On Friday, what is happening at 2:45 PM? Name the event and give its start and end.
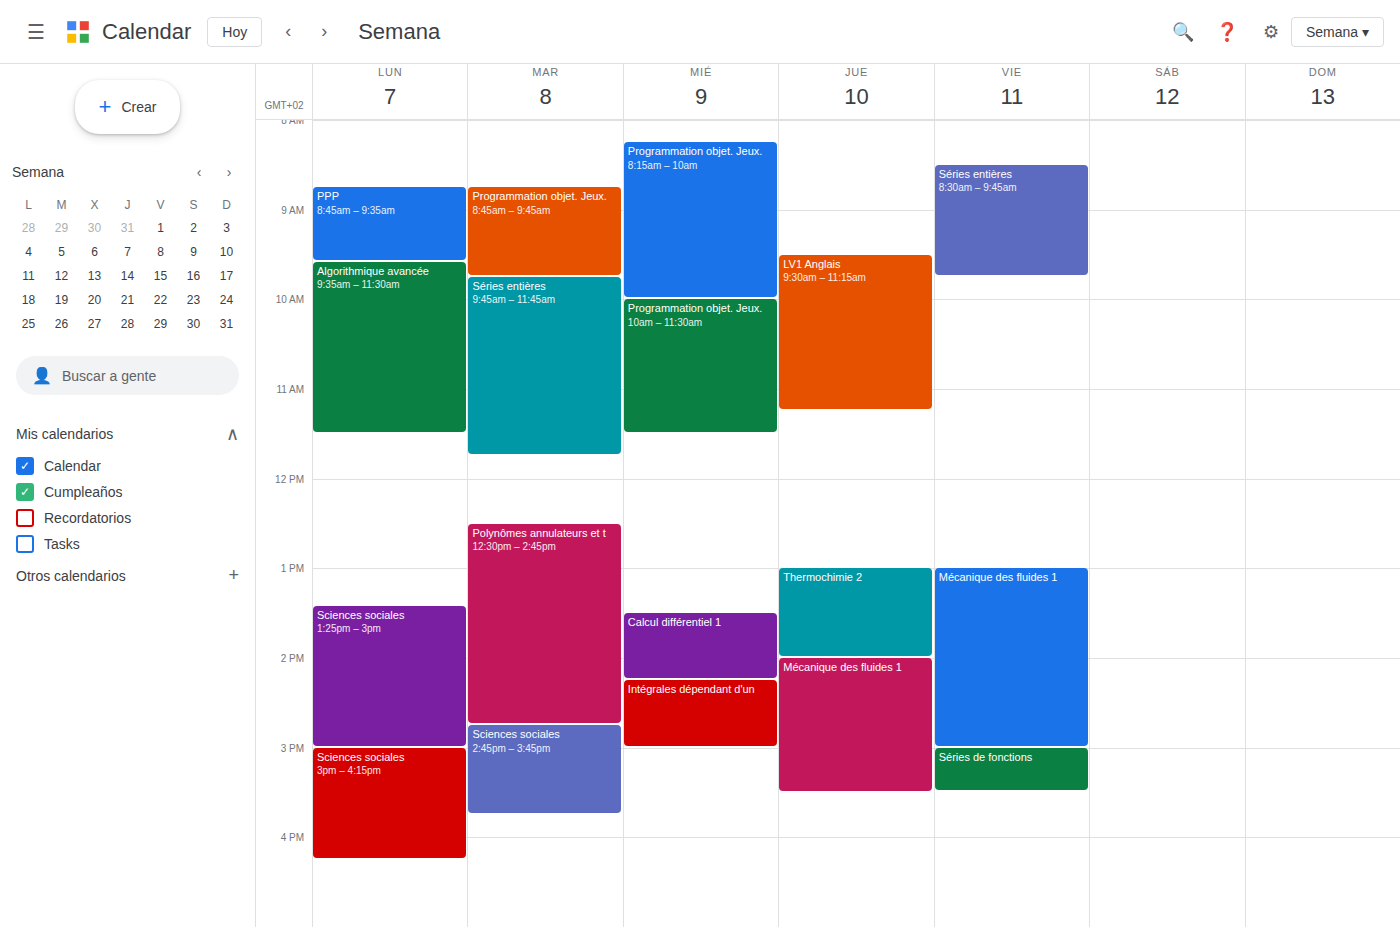
"Mécanique des fluides 1", 1:00 PM to 3:00 PM